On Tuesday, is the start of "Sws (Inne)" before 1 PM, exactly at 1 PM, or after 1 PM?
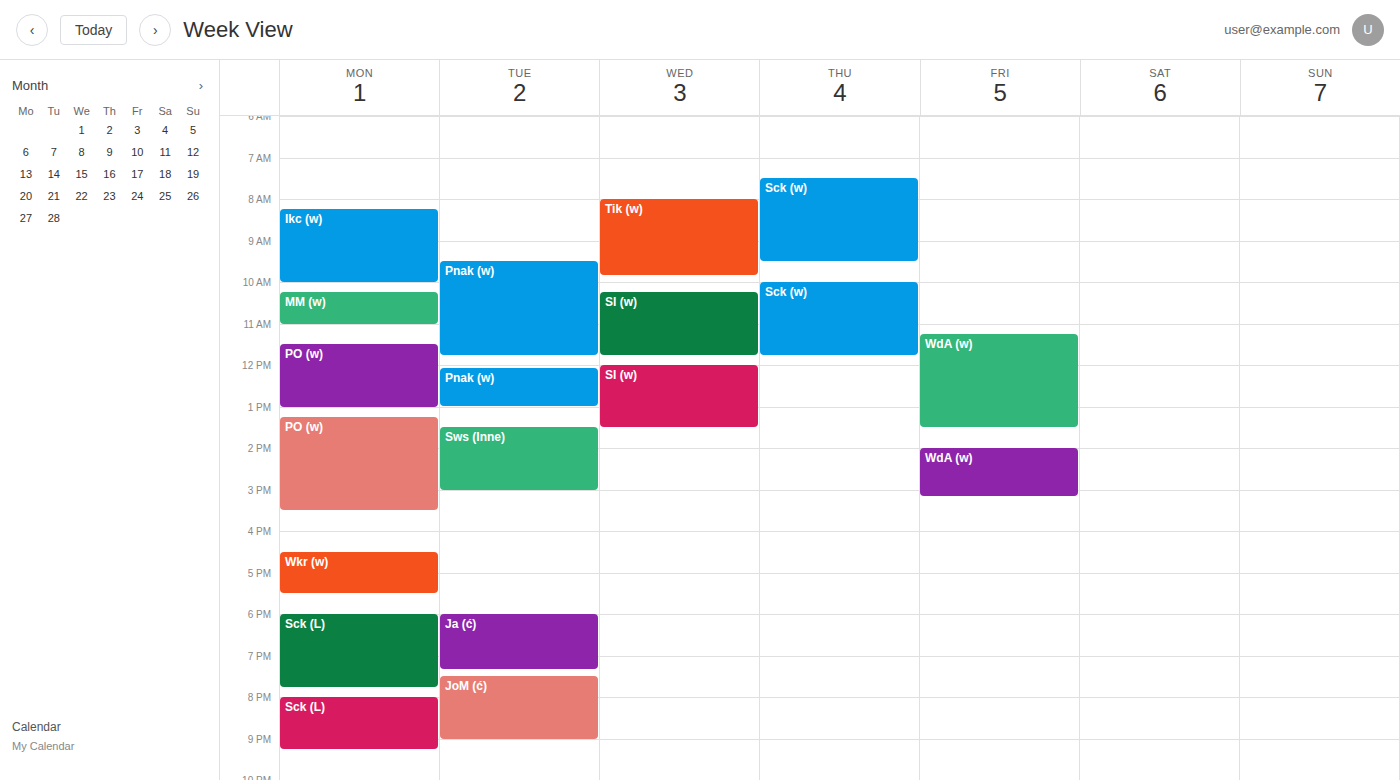
1:30 PM -- after 1 PM, 30 minutes below the 1 PM line.